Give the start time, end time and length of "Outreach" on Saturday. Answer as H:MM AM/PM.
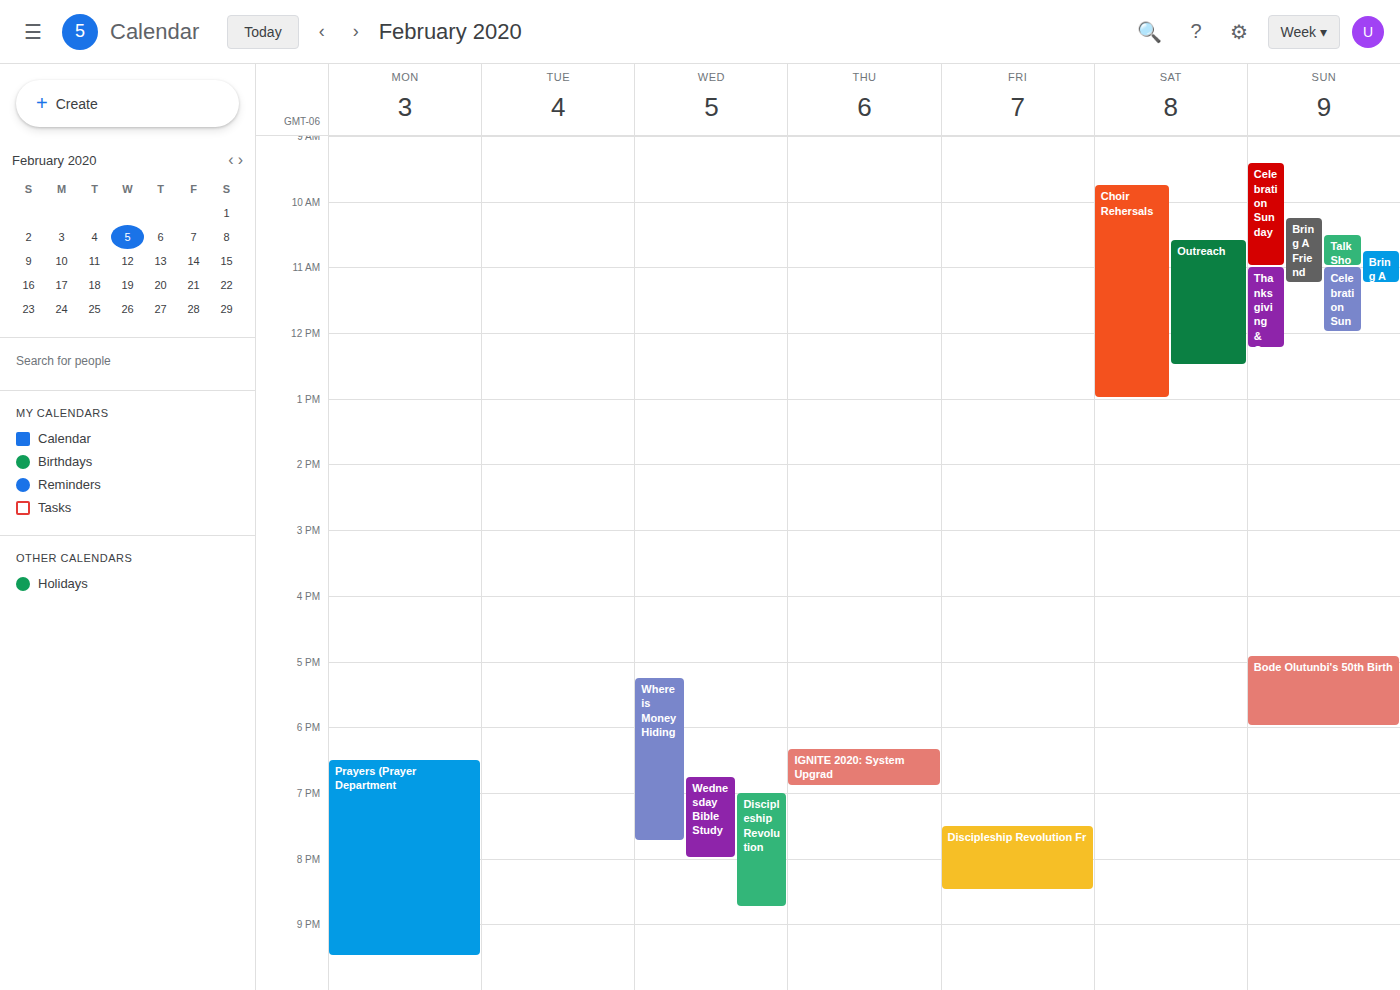
10:35 AM to 12:30 PM, 1 hour 55 minutes